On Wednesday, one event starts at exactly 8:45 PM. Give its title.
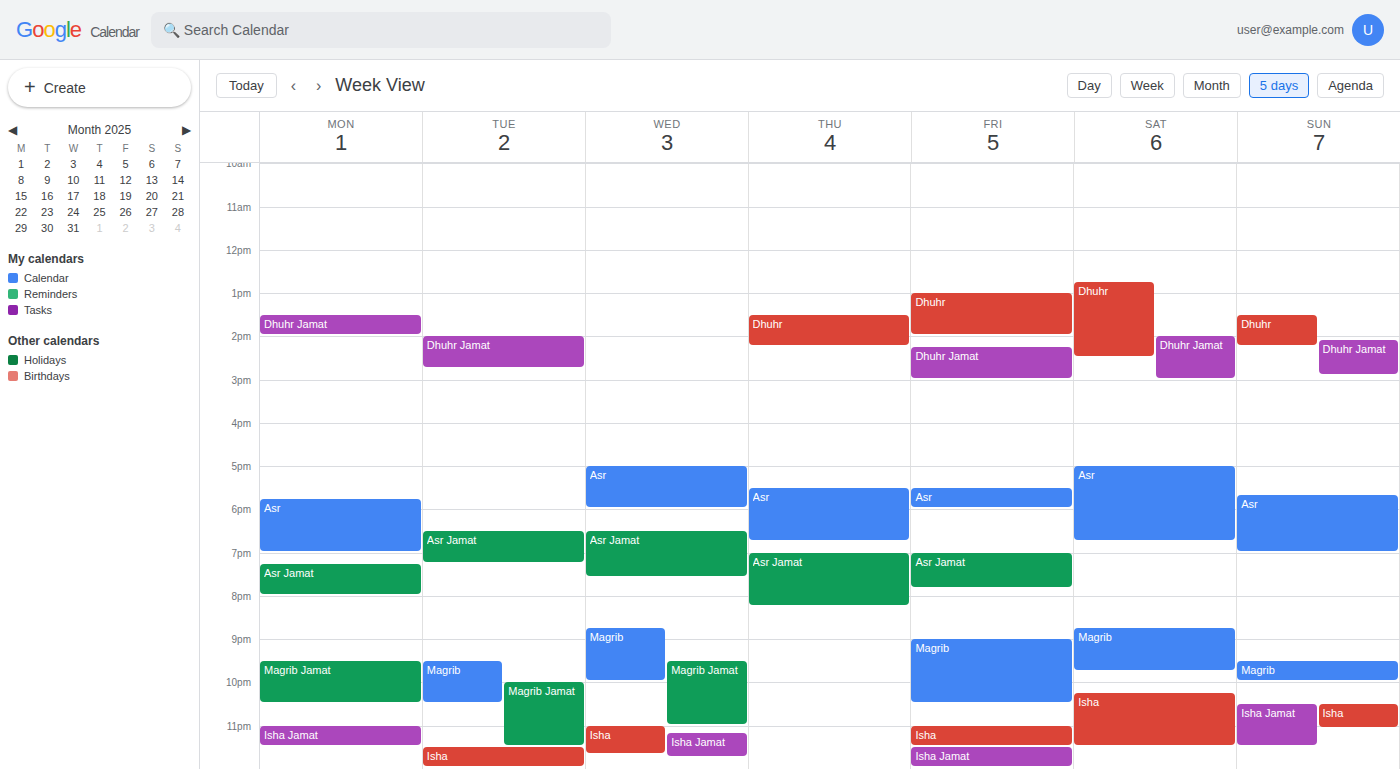
"Magrib"